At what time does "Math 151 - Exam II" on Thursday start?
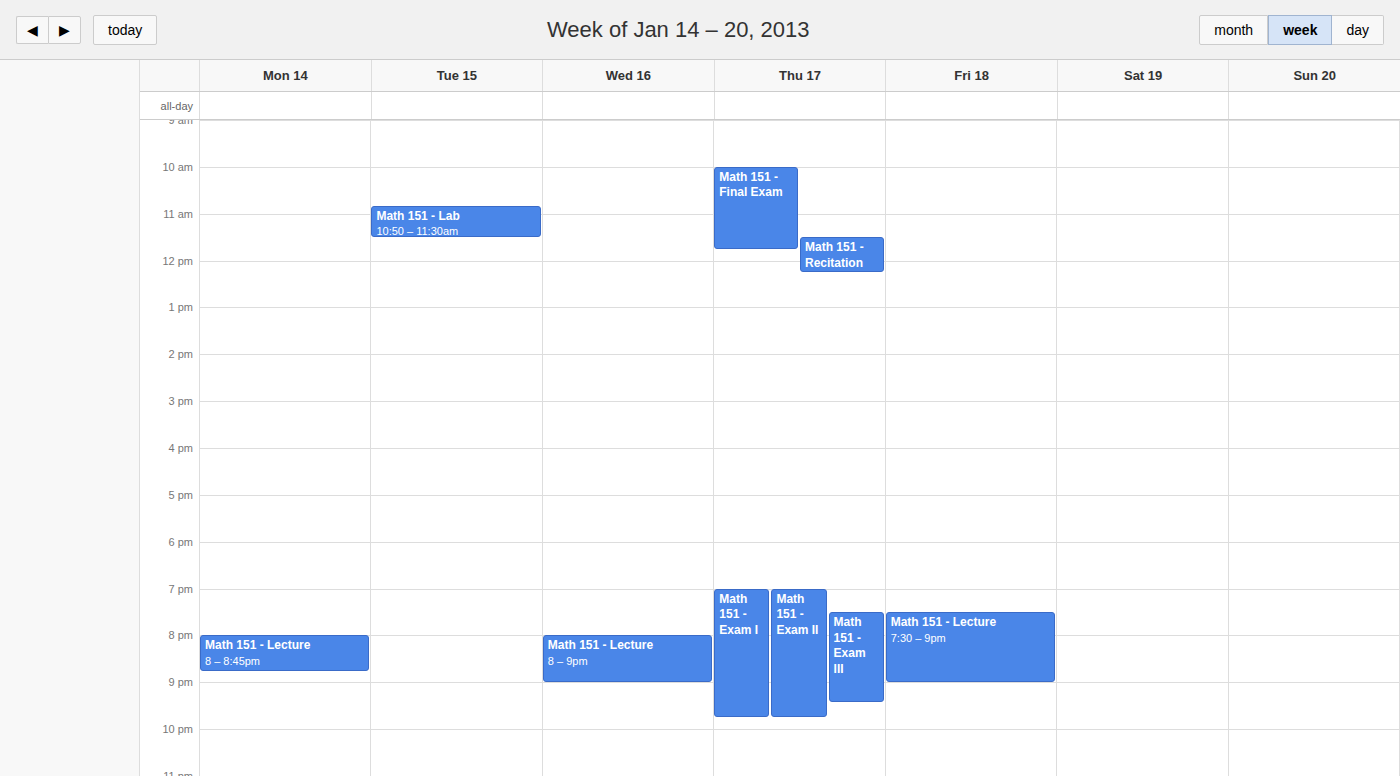
7:00 PM